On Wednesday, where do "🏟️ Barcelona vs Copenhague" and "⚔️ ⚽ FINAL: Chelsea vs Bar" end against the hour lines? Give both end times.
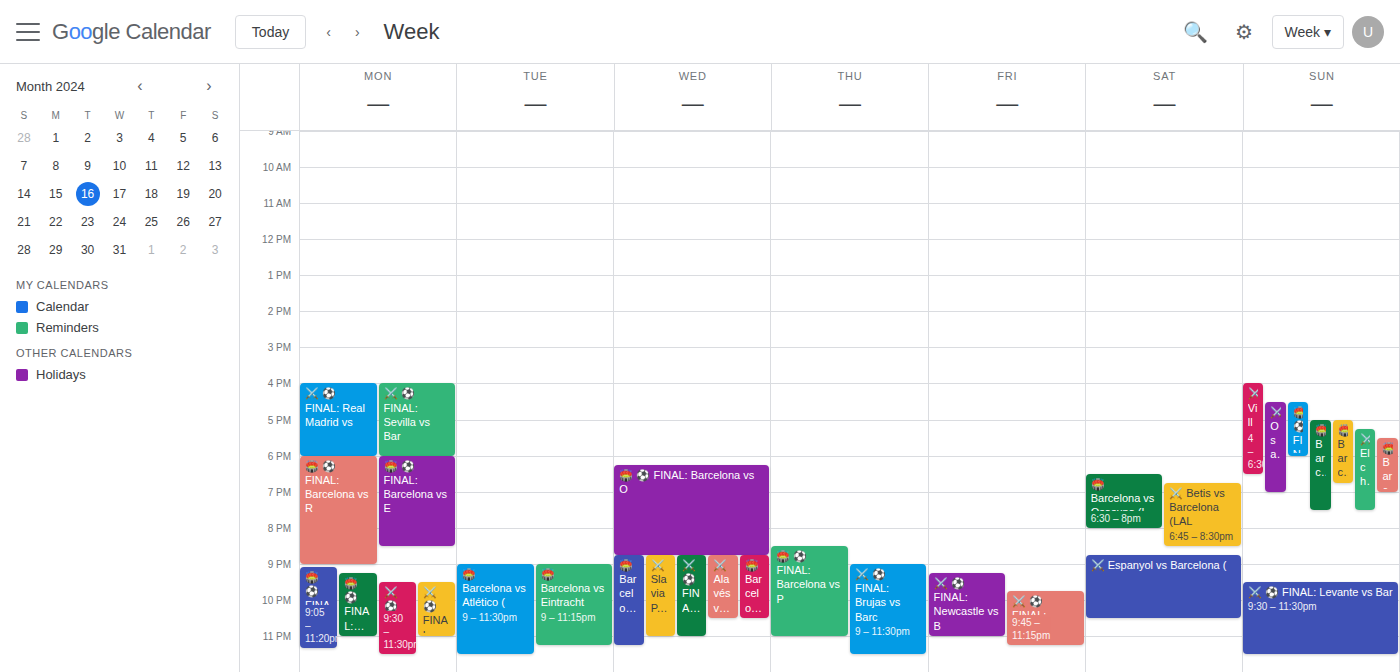
"🏟️ Barcelona vs Copenhague": 10:30 PM, halfway between the 10 PM and 11 PM lines. "⚔️ ⚽ FINAL: Chelsea vs Bar": 11:00 PM, exactly on the 11 PM line.